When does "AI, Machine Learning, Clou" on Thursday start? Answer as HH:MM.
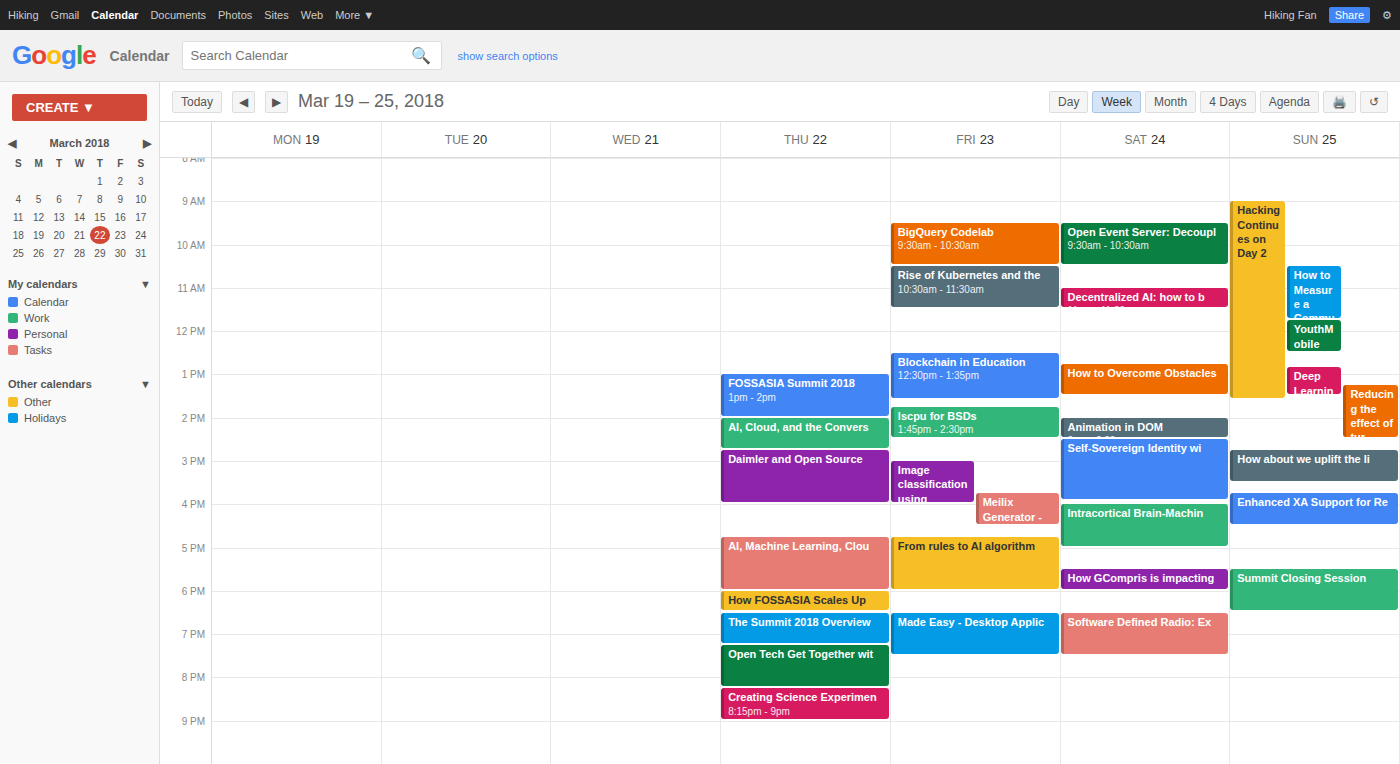
16:45